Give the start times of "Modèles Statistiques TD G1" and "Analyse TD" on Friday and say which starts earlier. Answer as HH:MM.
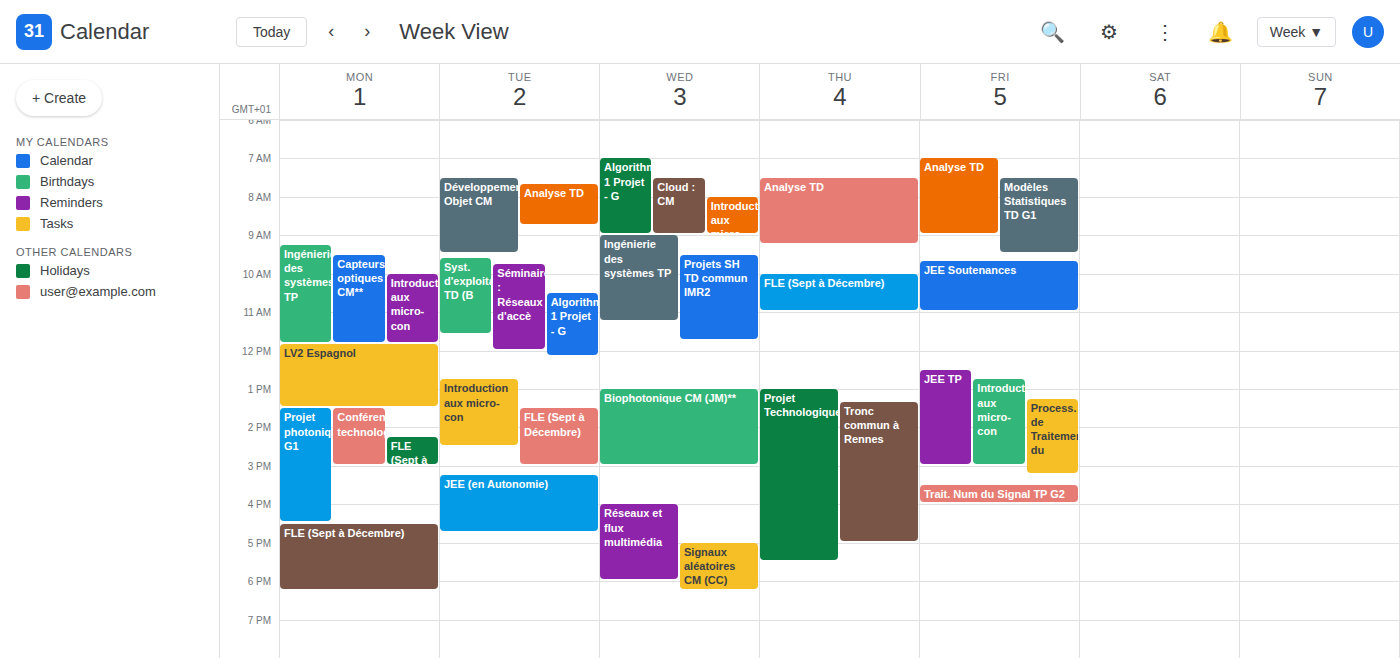
"Analyse TD" 07:00; "Modèles Statistiques TD G1" 07:30.